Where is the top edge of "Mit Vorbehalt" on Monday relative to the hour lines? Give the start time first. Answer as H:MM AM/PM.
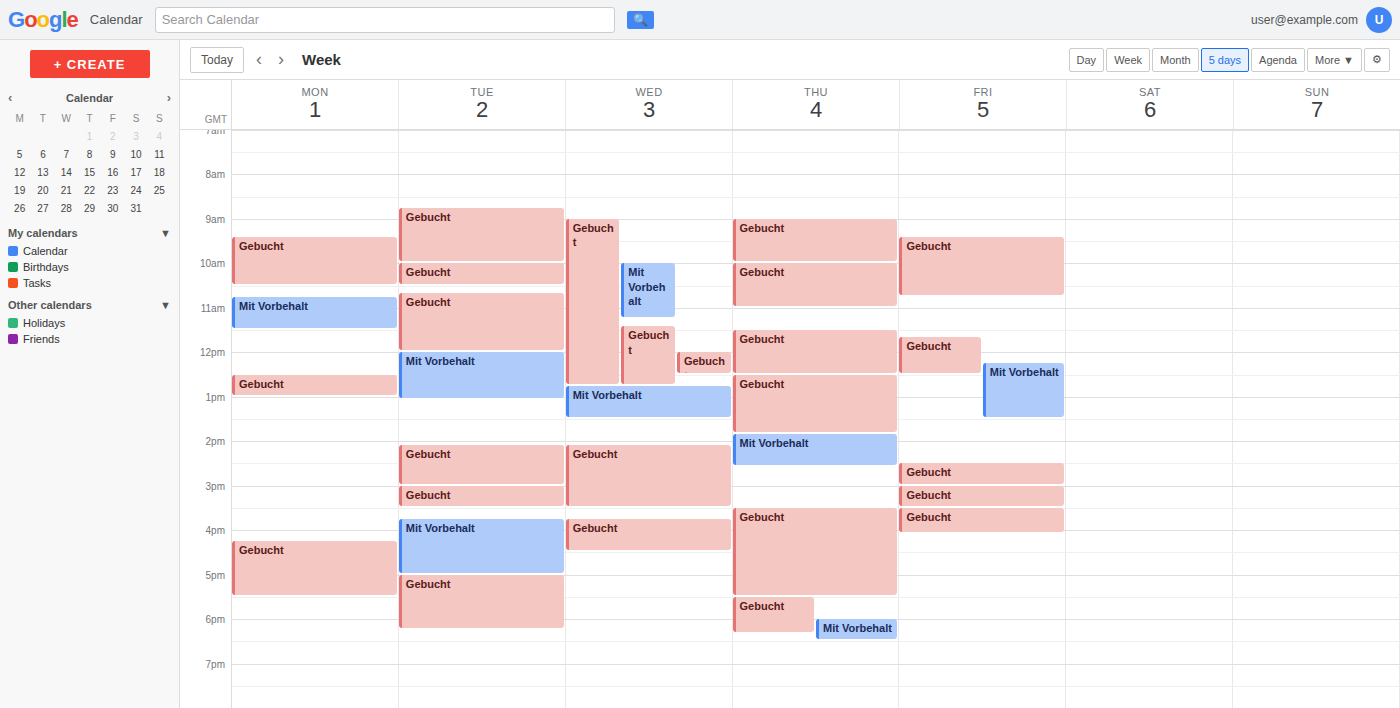
10:45 AM -- neither: three quarters of the way from the 10 AM line to the 11 AM line.